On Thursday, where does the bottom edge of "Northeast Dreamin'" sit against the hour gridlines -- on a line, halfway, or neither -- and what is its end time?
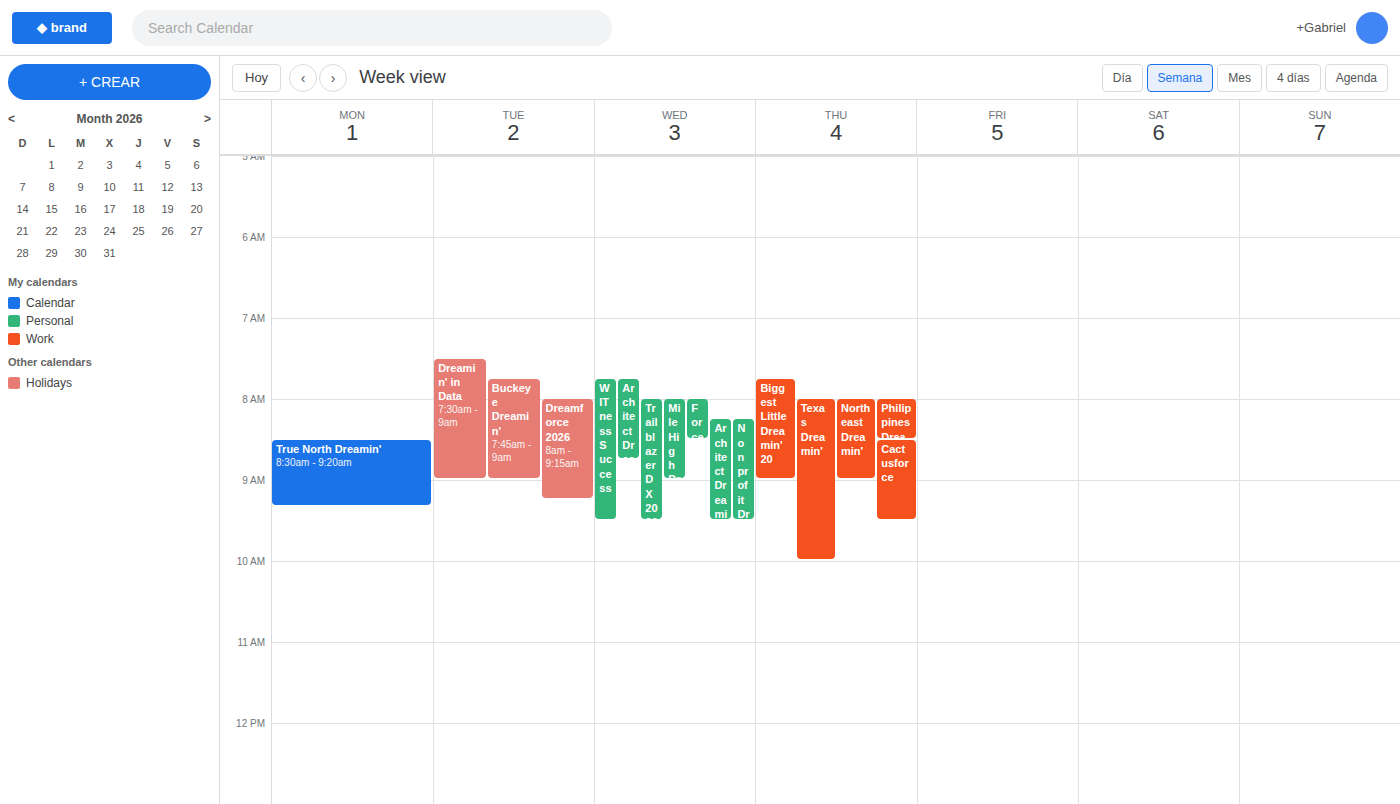
9:00 AM -- exactly on the 9 AM line.